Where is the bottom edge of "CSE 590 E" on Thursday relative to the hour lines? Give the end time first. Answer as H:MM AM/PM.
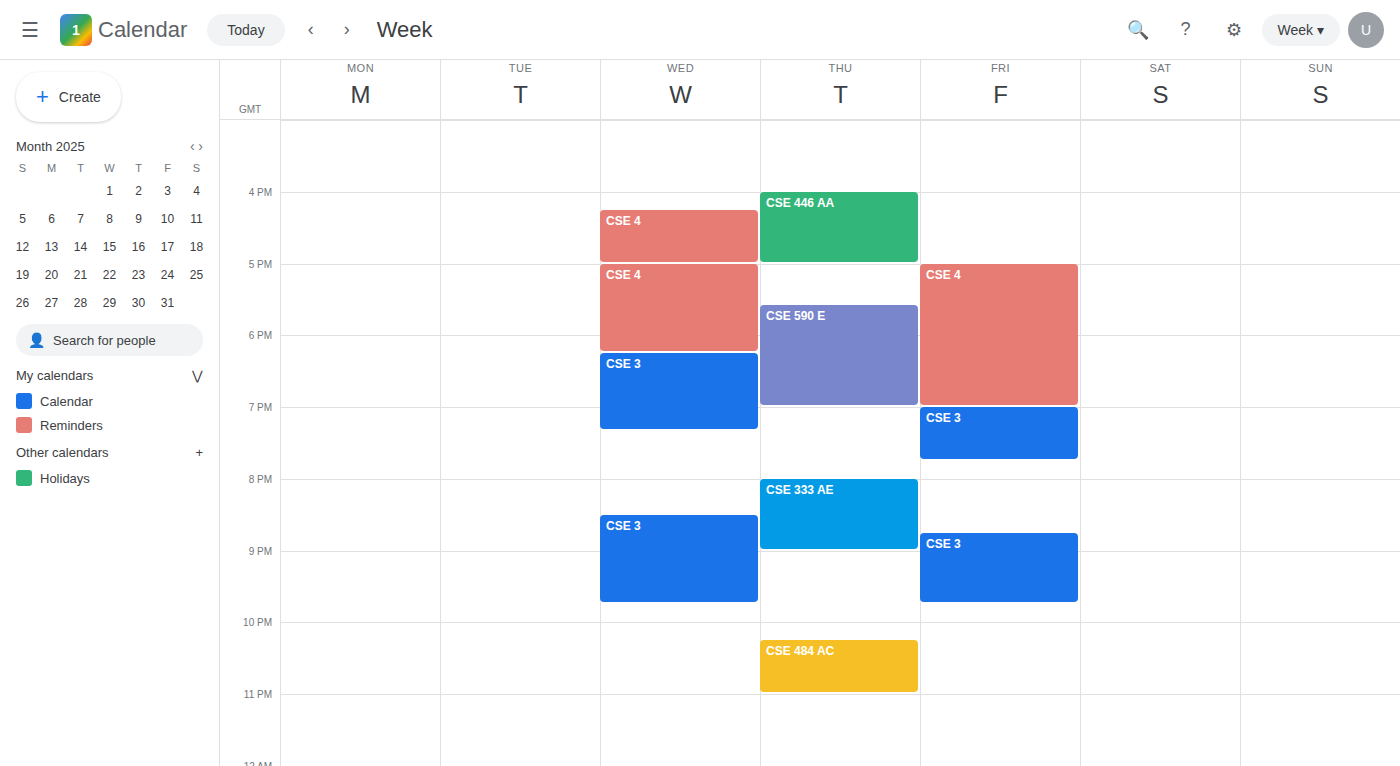
7:00 PM -- exactly on the 7 PM line.